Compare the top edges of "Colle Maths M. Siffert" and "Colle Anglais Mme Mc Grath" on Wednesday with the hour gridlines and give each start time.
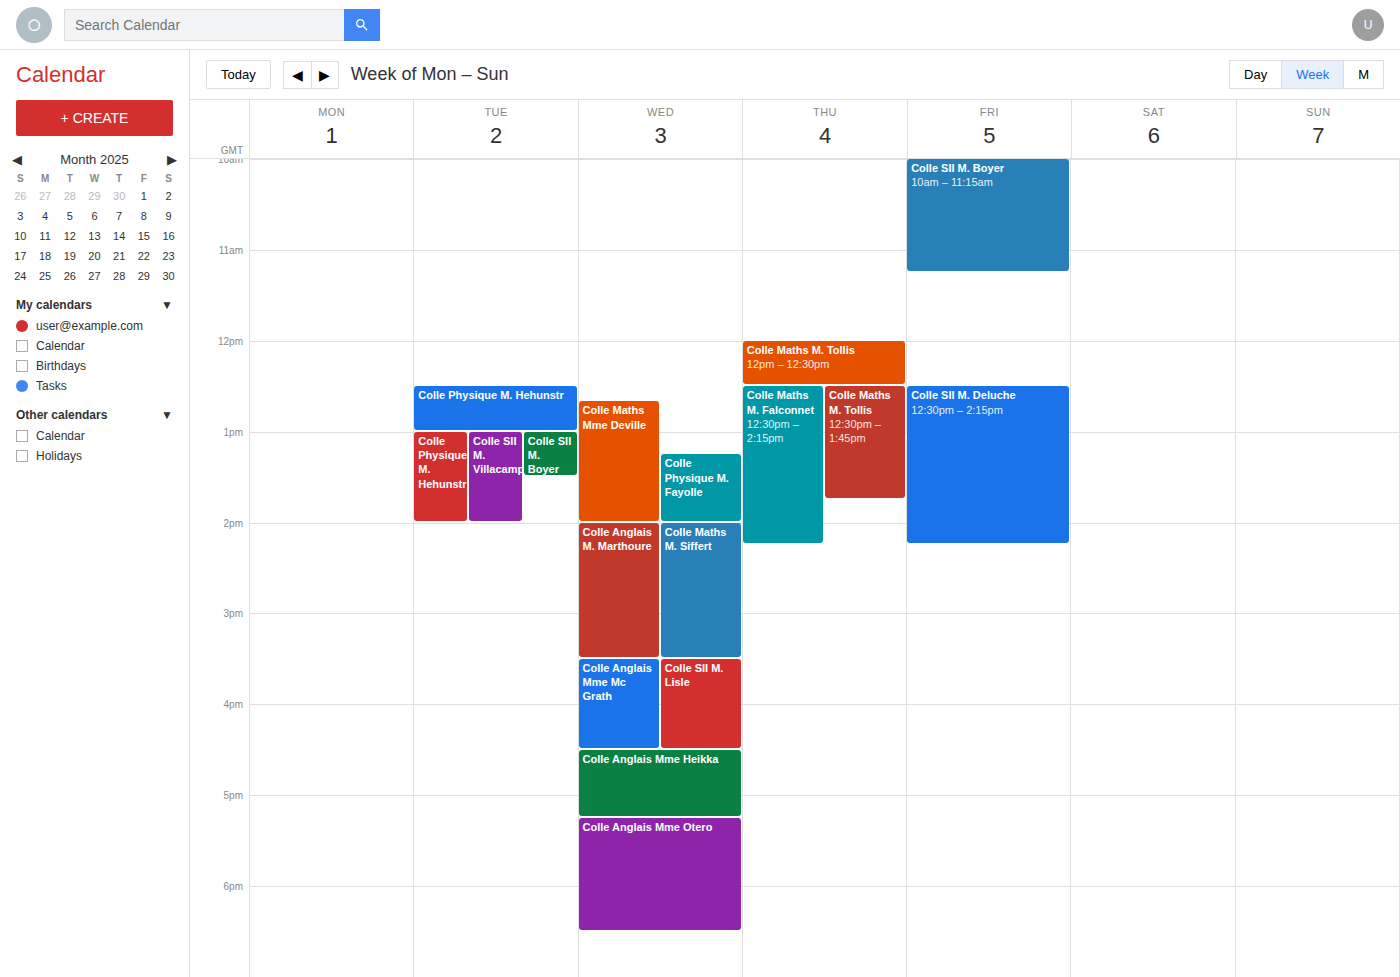
"Colle Maths M. Siffert": 2:00 PM, exactly on the 2 PM line. "Colle Anglais Mme Mc Grath": 3:30 PM, halfway between the 3 PM and 4 PM lines.